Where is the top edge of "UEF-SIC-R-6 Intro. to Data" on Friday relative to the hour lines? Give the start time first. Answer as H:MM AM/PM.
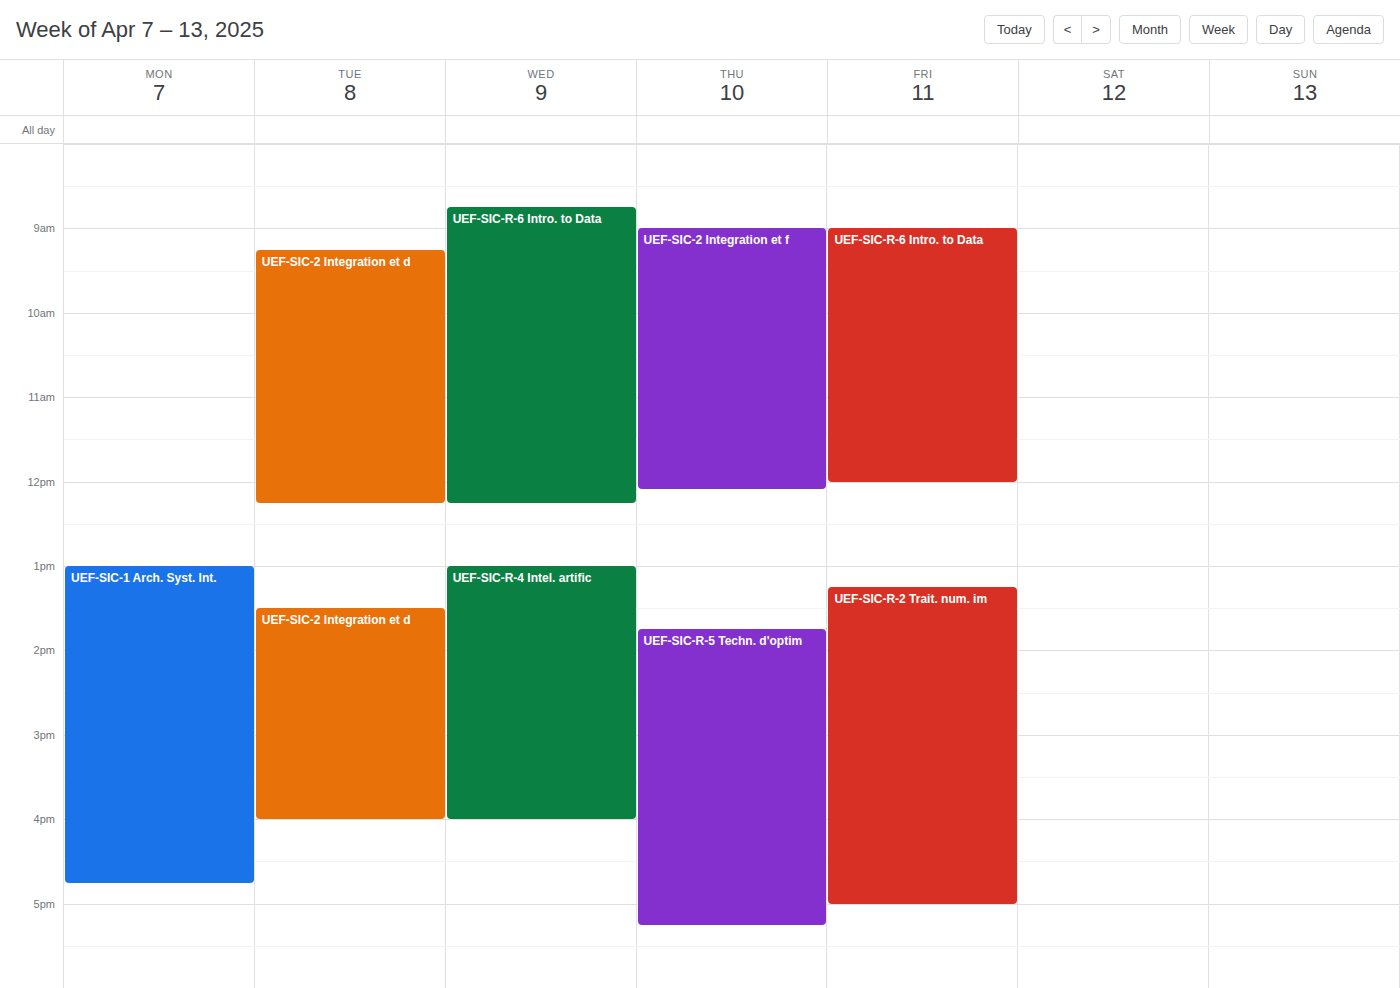
9:00 AM -- exactly on the 9 AM line.